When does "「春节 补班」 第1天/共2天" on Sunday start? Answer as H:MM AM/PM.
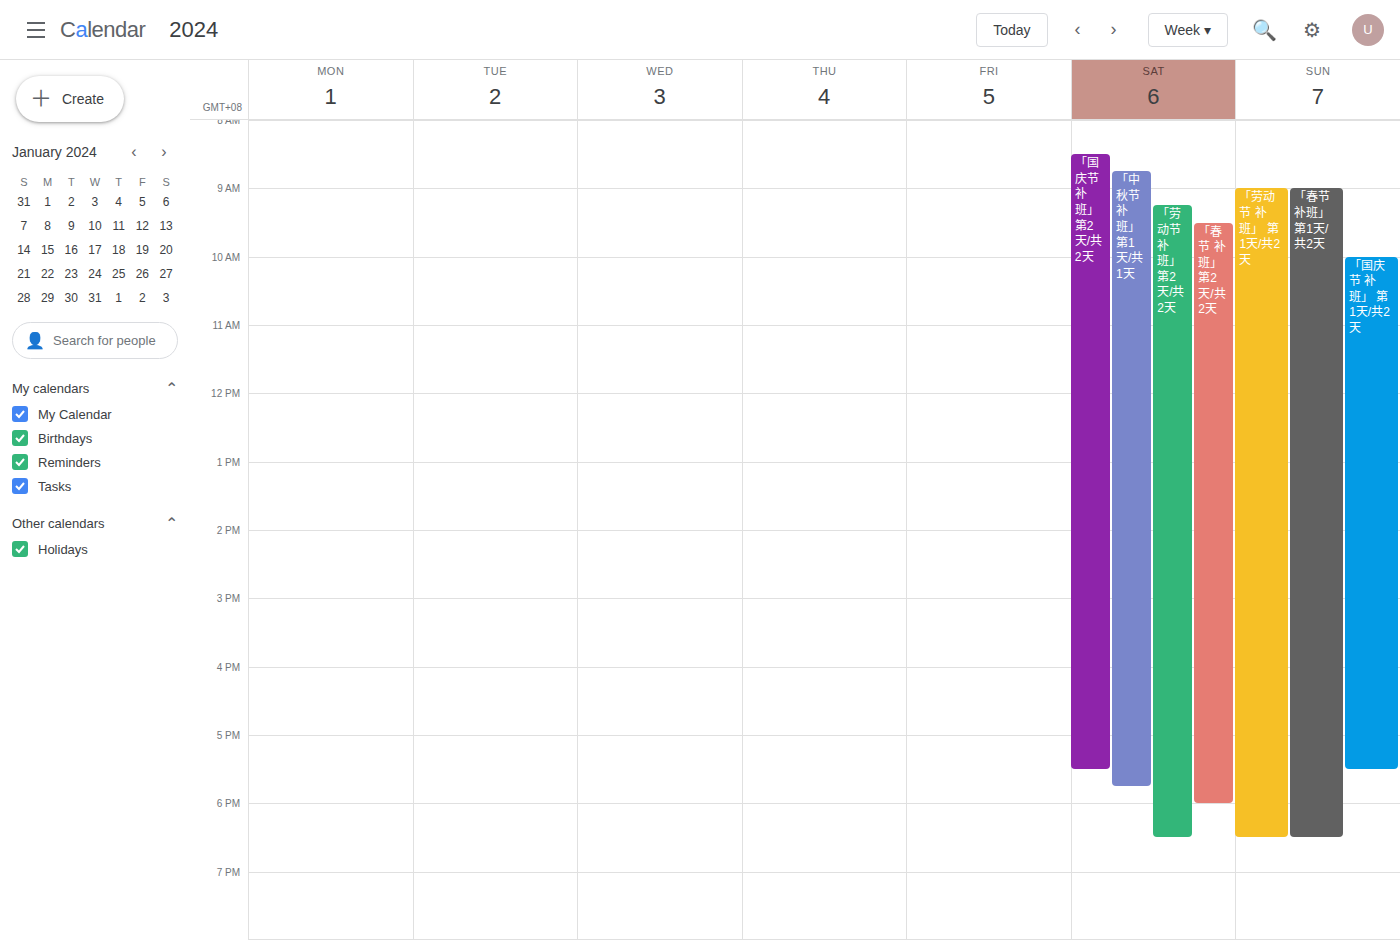
9:00 AM